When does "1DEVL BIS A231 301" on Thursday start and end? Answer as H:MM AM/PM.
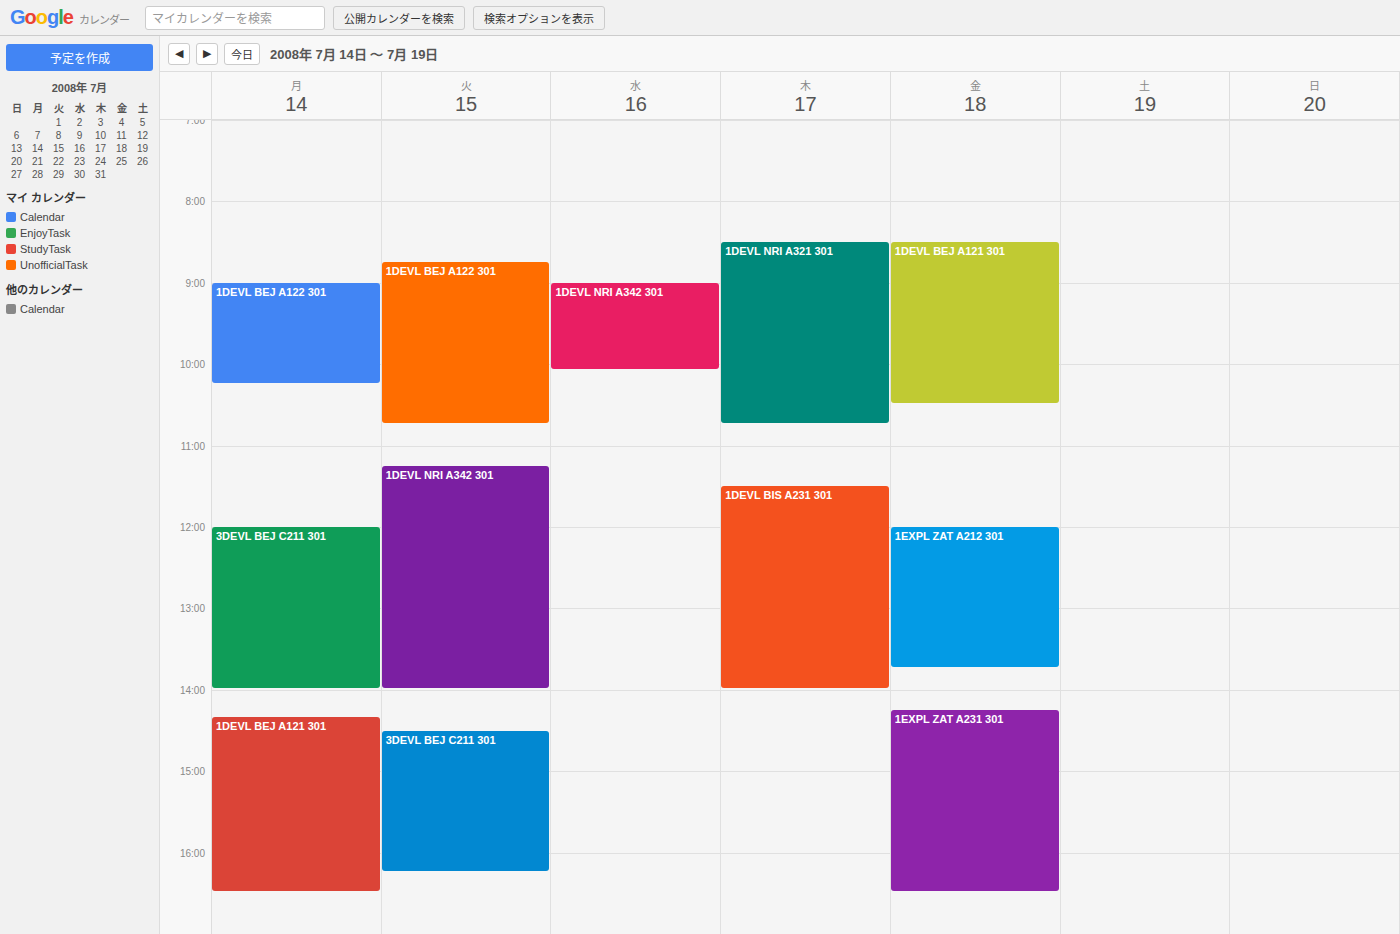
11:30 AM to 2:00 PM